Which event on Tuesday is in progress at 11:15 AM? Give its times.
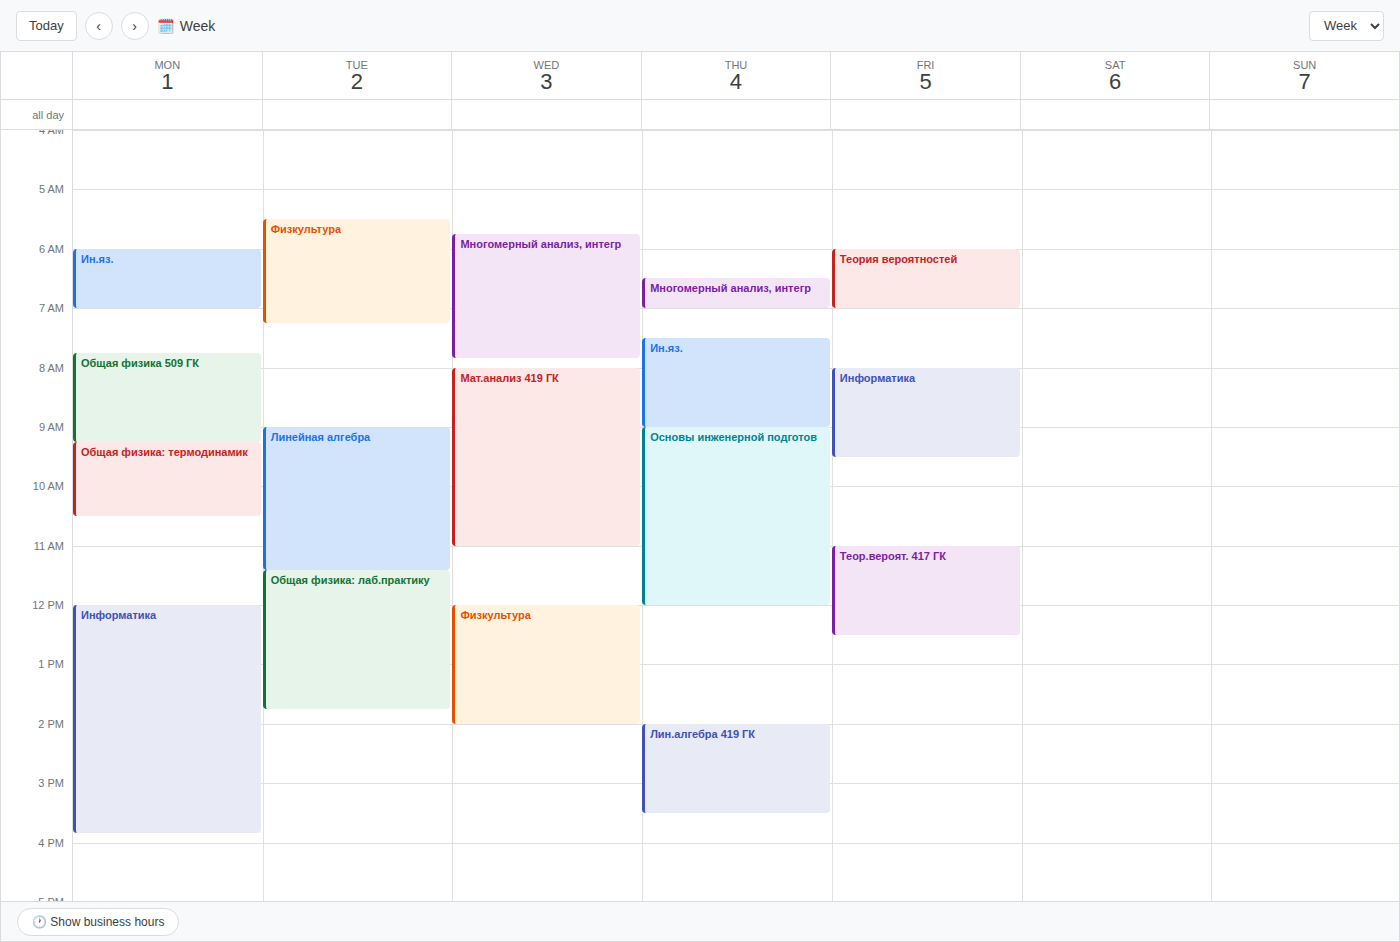
"Линейная алгебра", 9:00 AM to 11:25 AM